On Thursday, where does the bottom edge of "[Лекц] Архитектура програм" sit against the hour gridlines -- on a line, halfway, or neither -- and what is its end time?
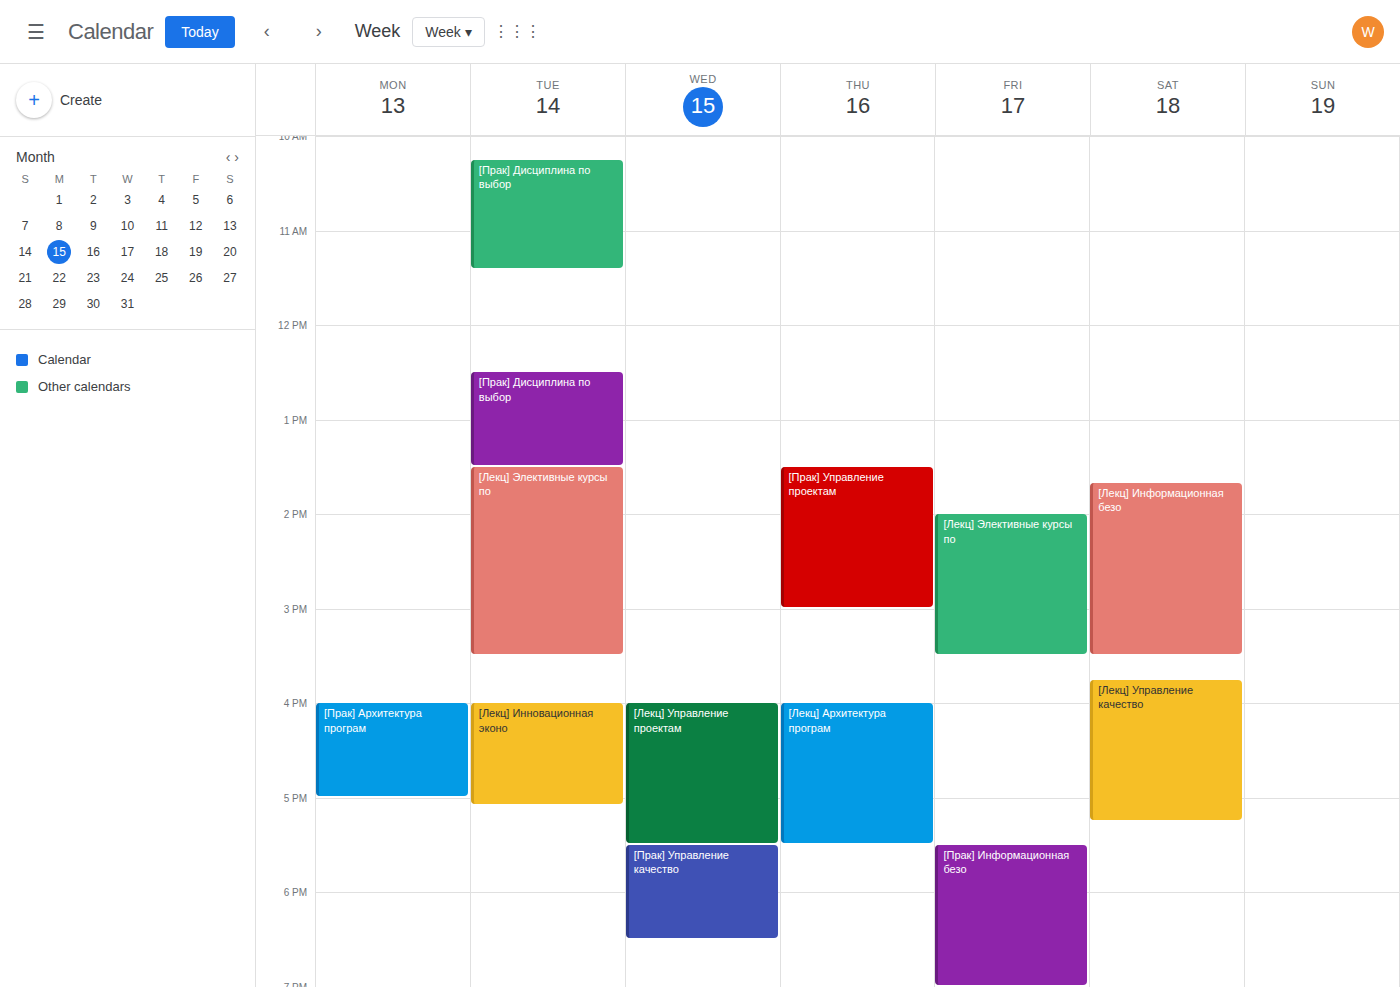
5:30 PM -- halfway between the 5 PM and 6 PM lines.